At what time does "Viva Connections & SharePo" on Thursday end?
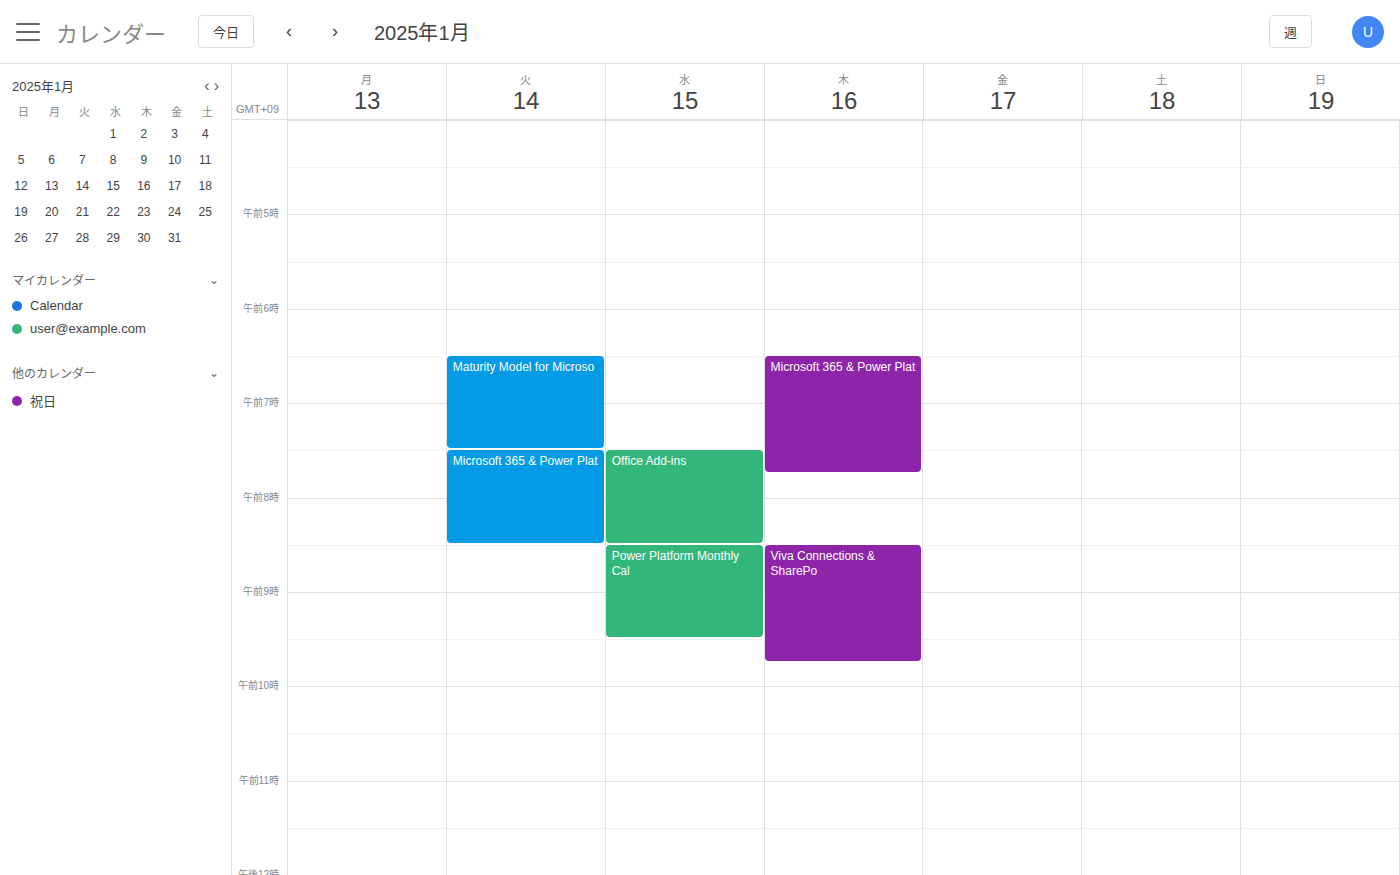
09:45